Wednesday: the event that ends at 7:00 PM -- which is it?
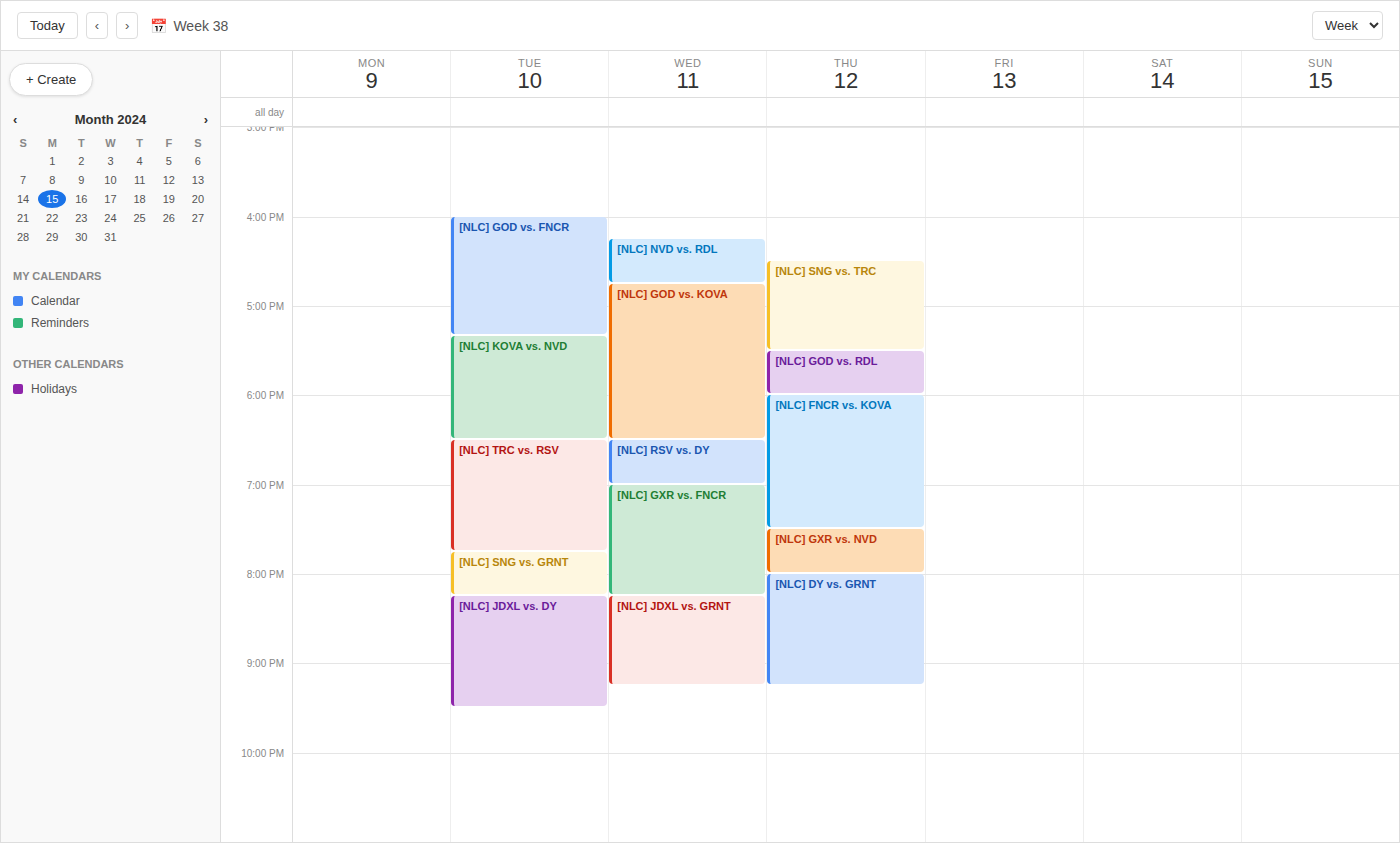
"[NLC] RSV vs. DY"